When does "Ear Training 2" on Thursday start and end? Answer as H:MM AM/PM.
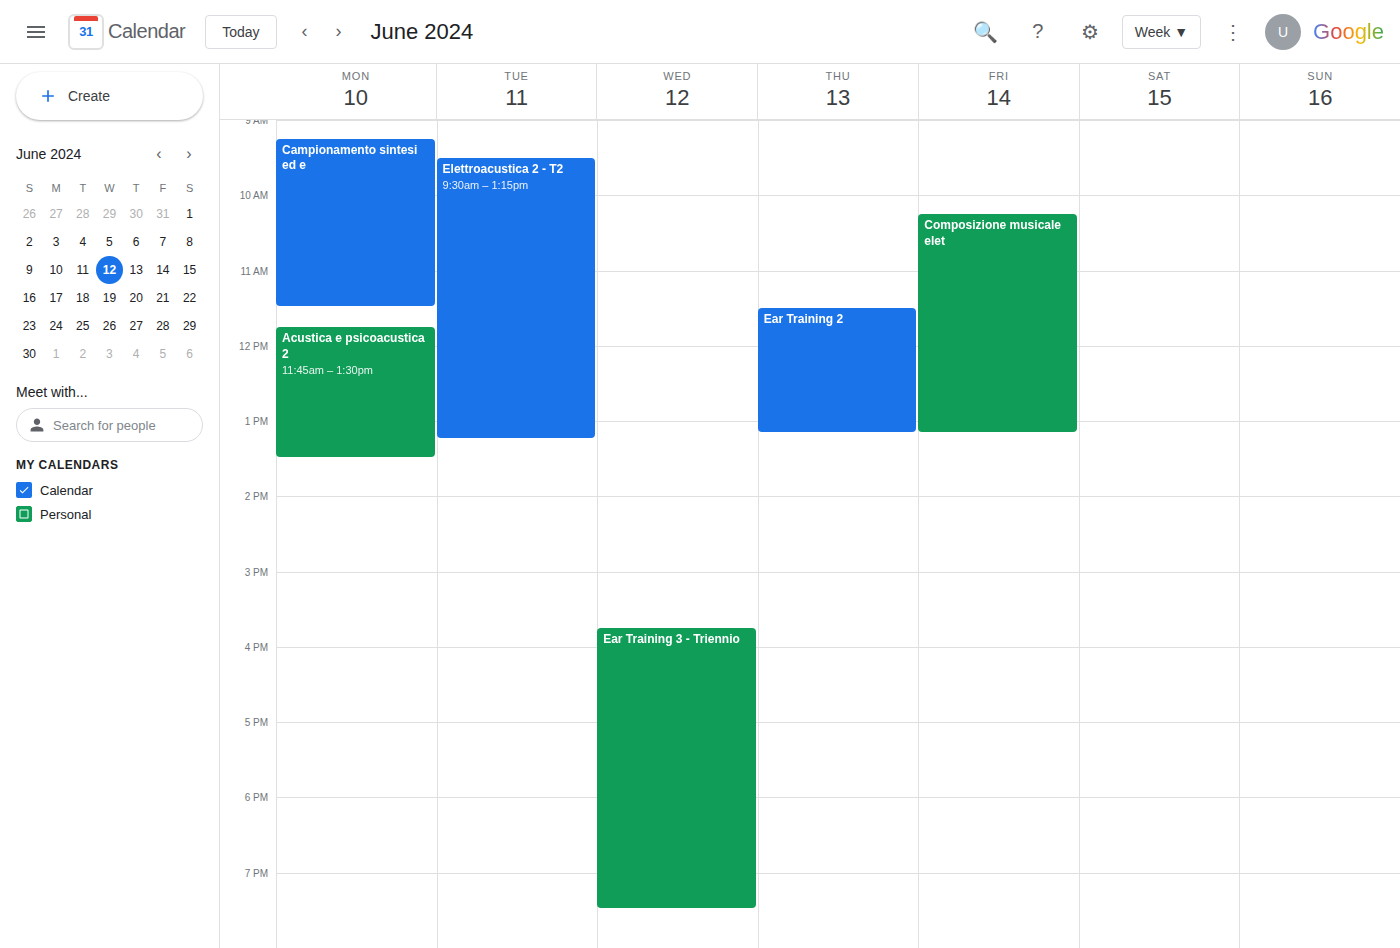
11:30 AM to 1:10 PM